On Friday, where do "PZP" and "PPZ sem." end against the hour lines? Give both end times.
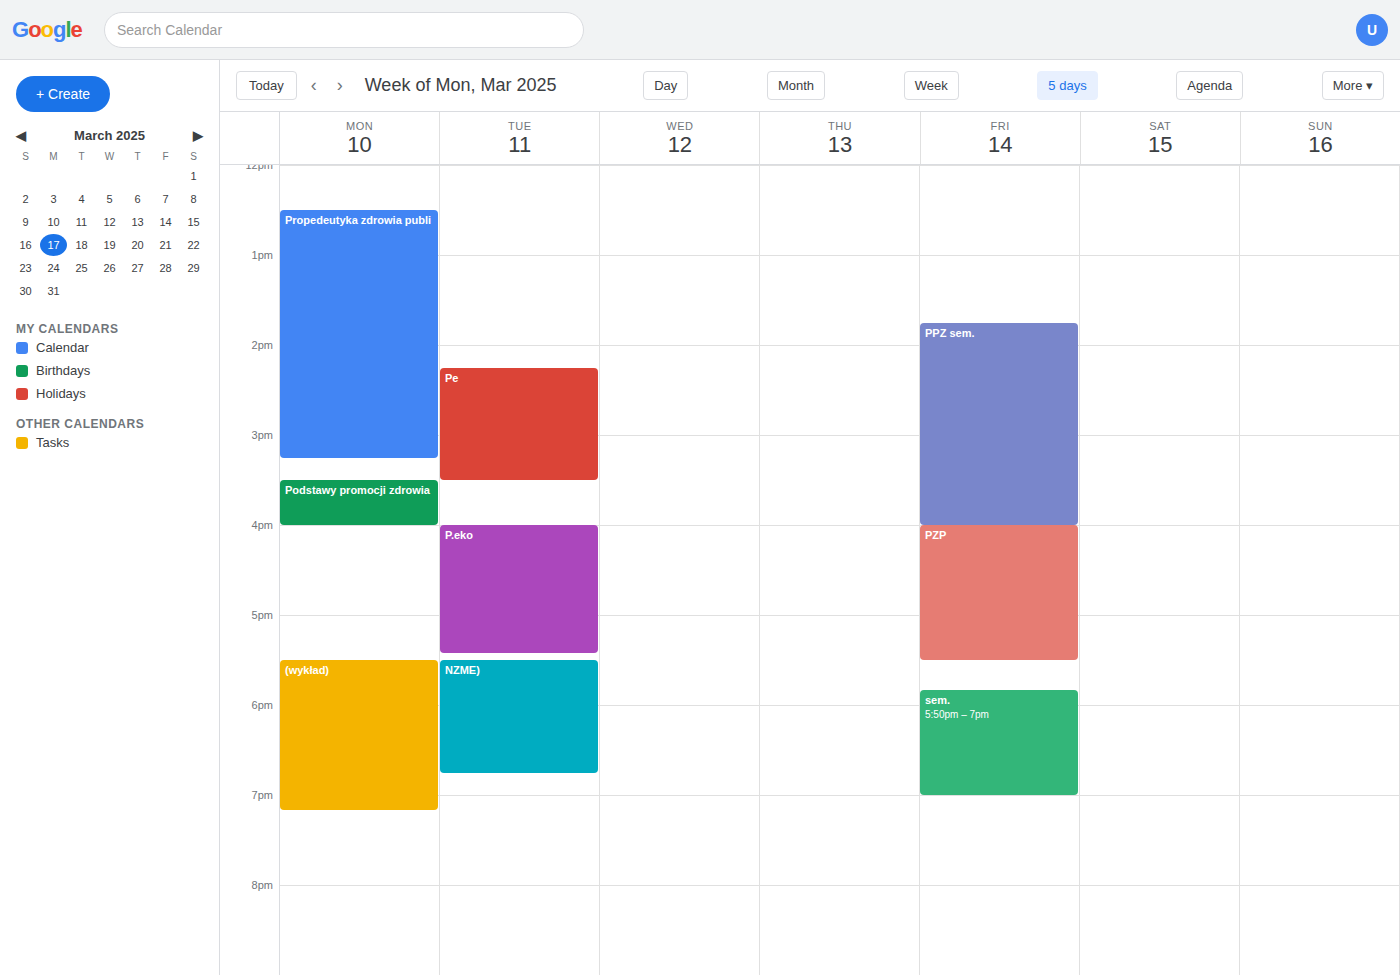
"PZP": 5:30 PM, halfway between the 5 PM and 6 PM lines. "PPZ sem.": 4:00 PM, exactly on the 4 PM line.